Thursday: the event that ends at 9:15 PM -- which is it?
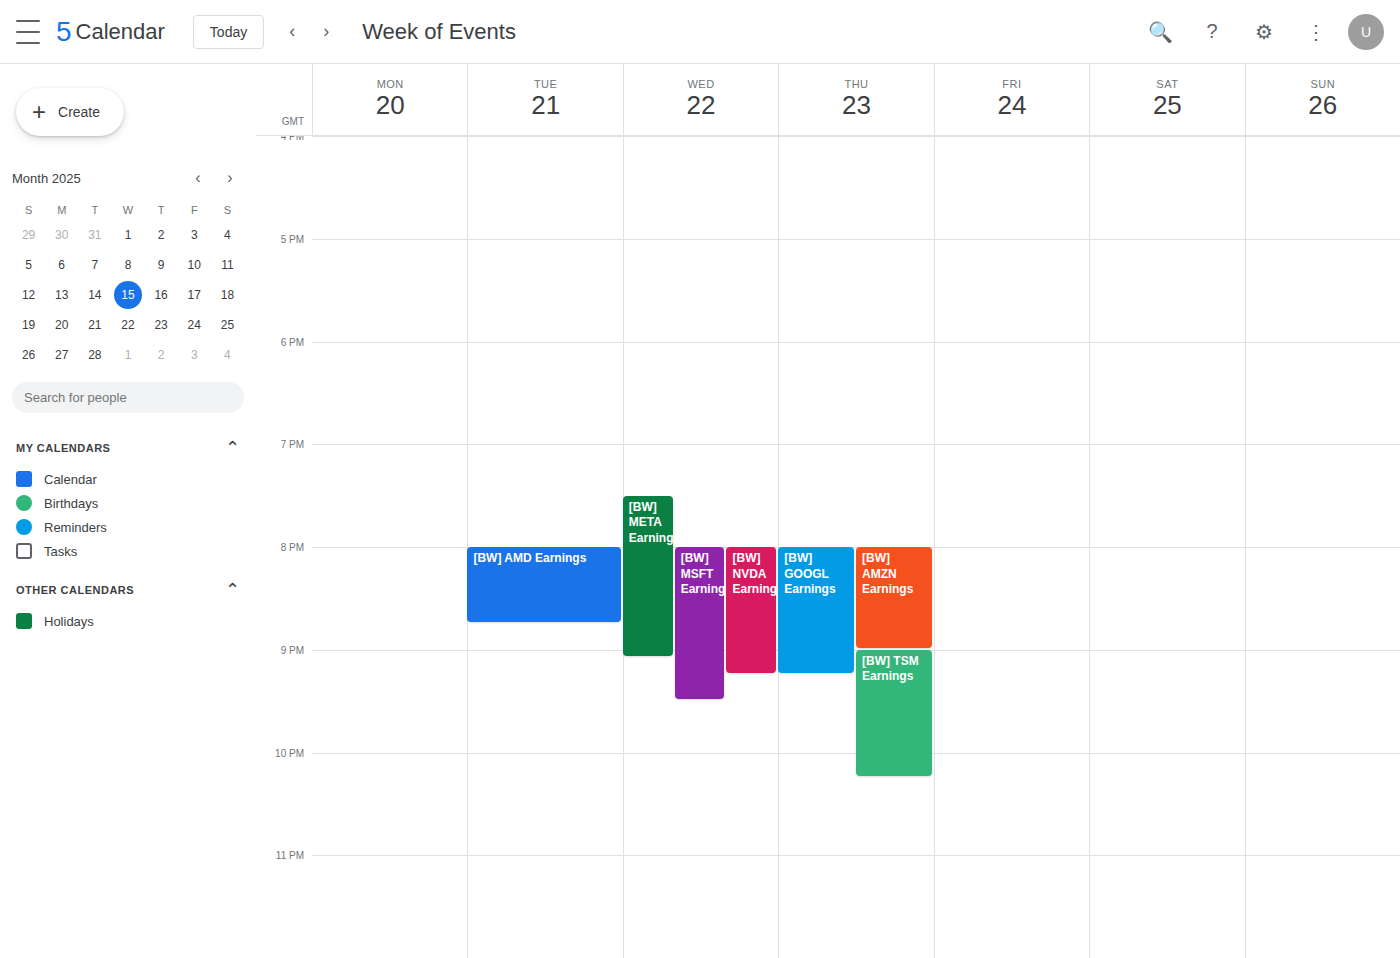
"[BW] GOOGL Earnings"